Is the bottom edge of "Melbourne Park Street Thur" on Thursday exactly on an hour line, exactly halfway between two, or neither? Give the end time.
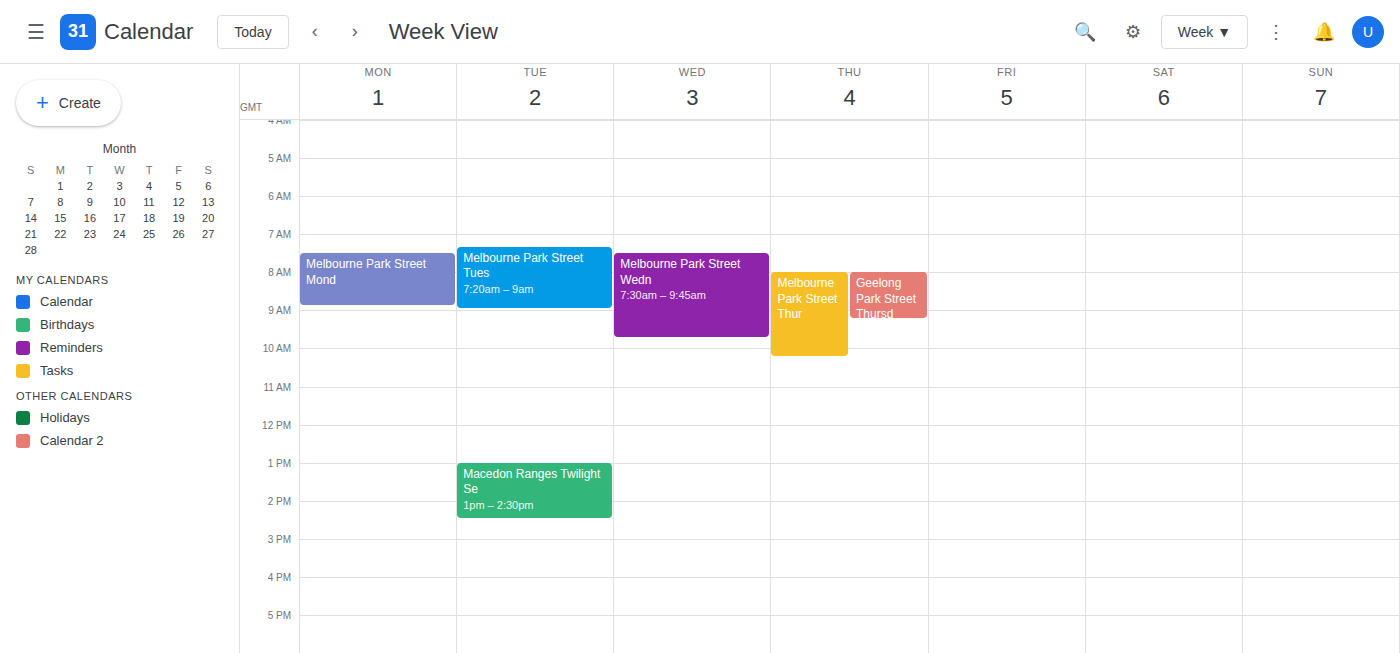
10:15 AM -- neither: a quarter of the way from the 10 AM line to the 11 AM line.